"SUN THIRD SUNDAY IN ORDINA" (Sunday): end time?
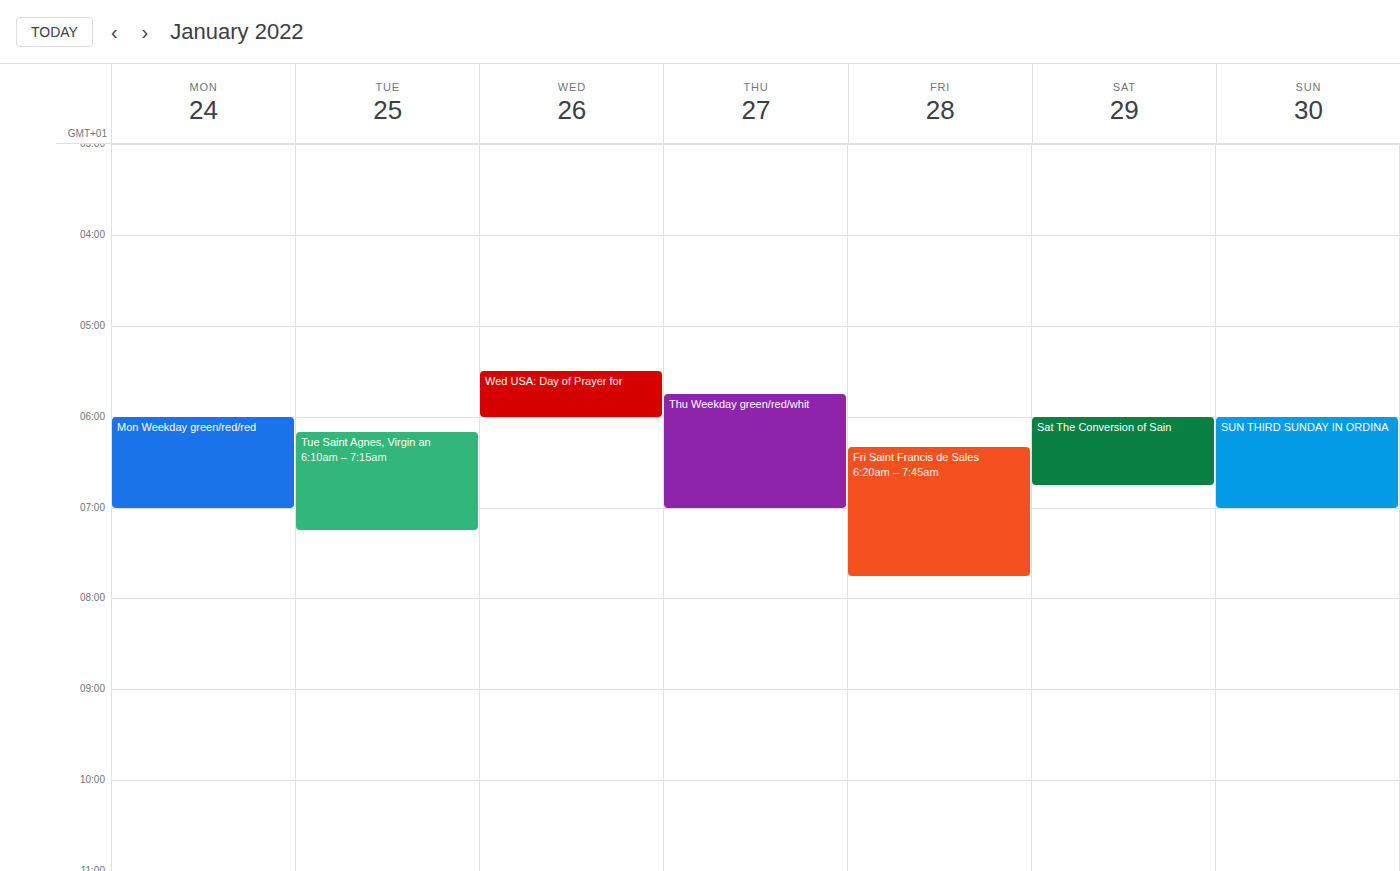
7:00 AM